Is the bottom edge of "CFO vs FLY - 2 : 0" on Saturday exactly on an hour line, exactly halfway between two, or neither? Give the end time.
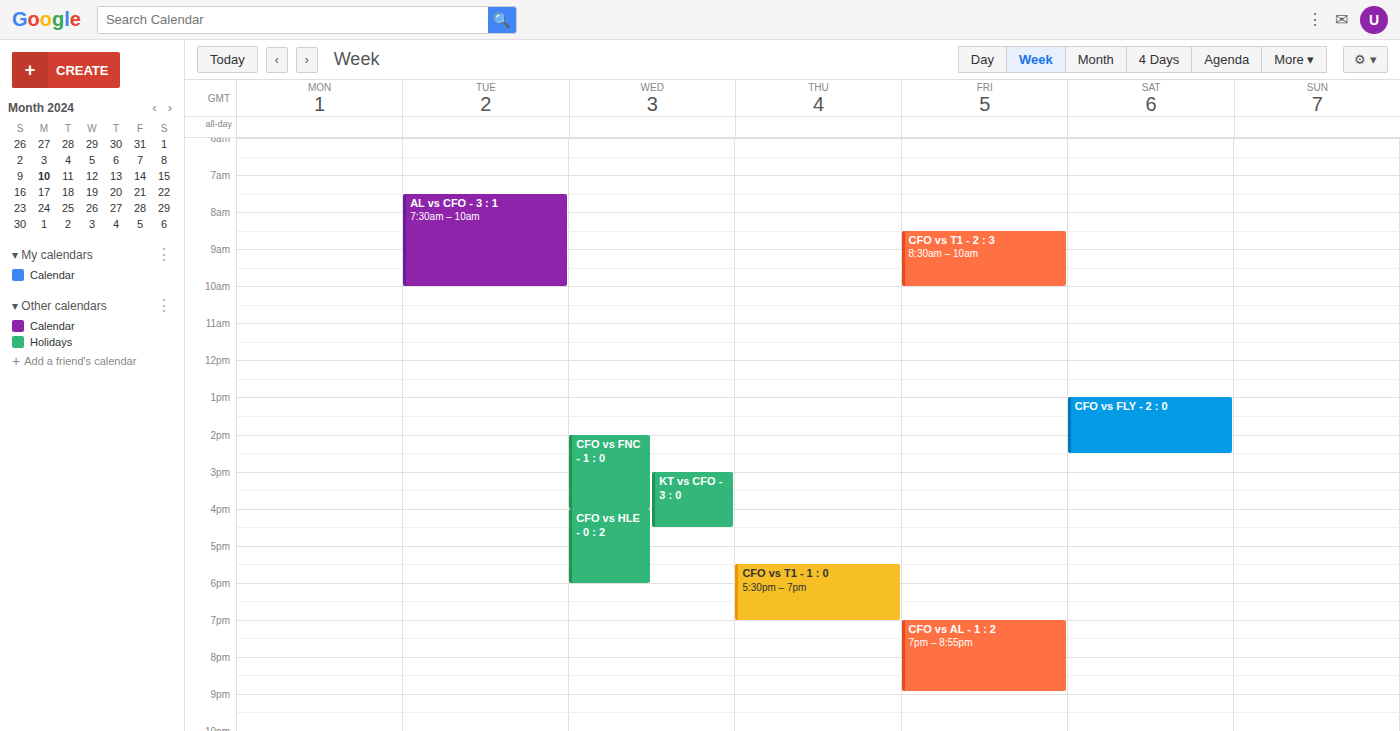
2:30 PM -- halfway between the 2 PM and 3 PM lines.